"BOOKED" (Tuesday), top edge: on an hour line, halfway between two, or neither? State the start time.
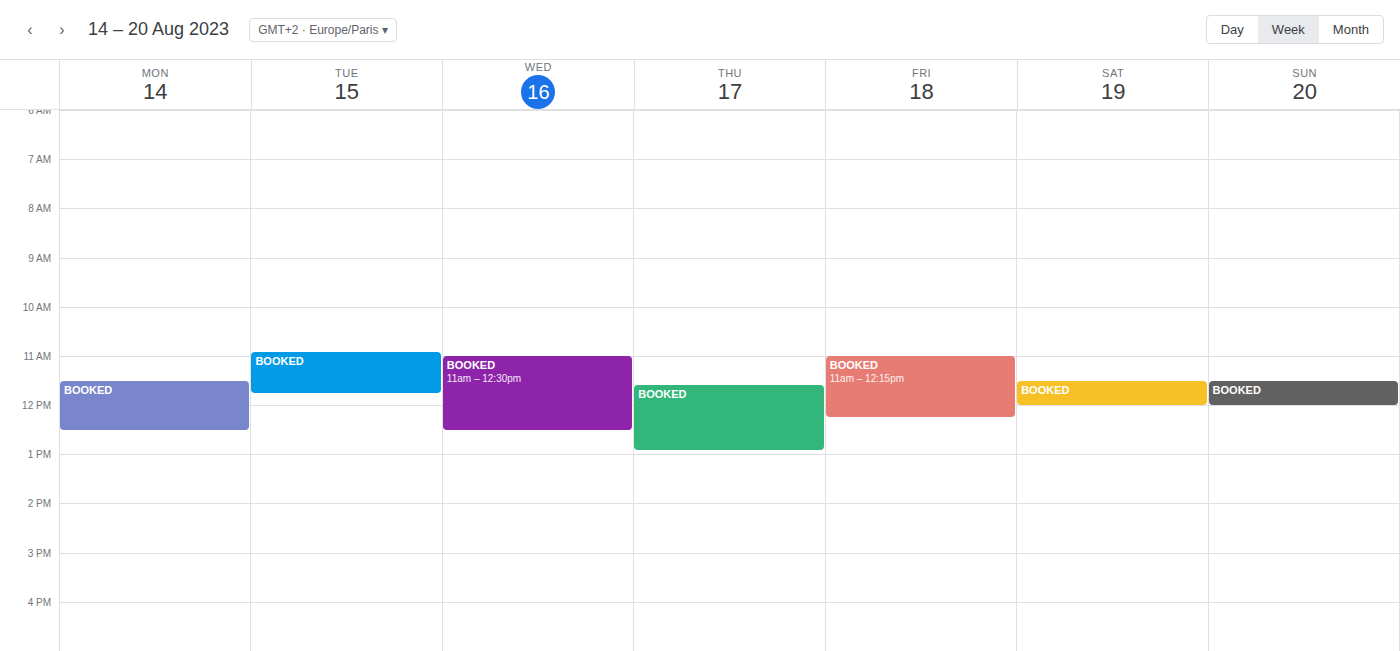
10:55 AM -- neither: 55 minutes below the 10 AM line and 5 minutes above the 11 AM line.